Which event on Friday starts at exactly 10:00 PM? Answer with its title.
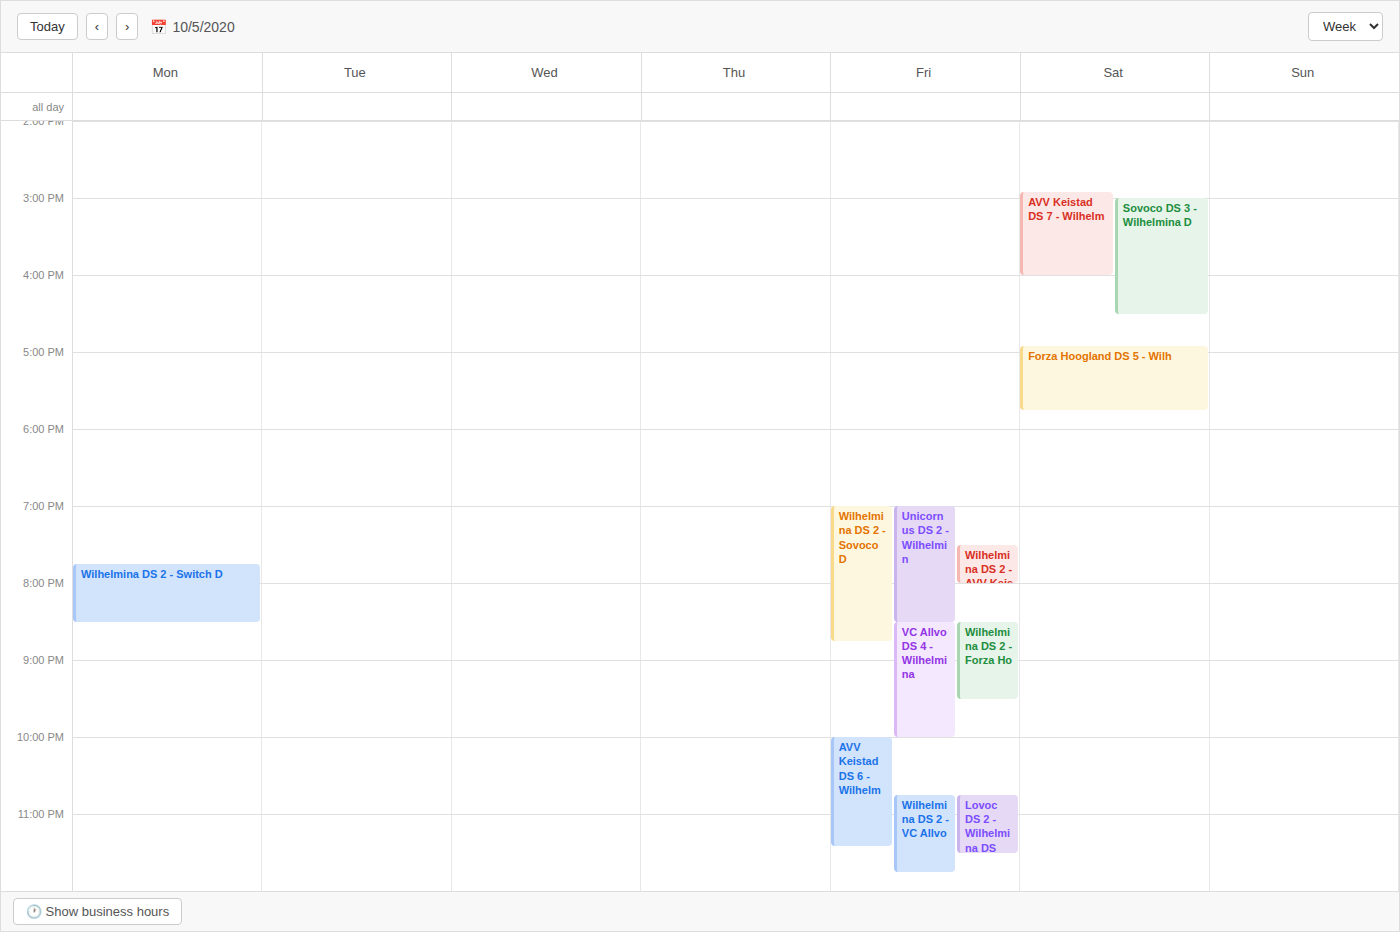
"AVV Keistad DS 6 - Wilhelm"